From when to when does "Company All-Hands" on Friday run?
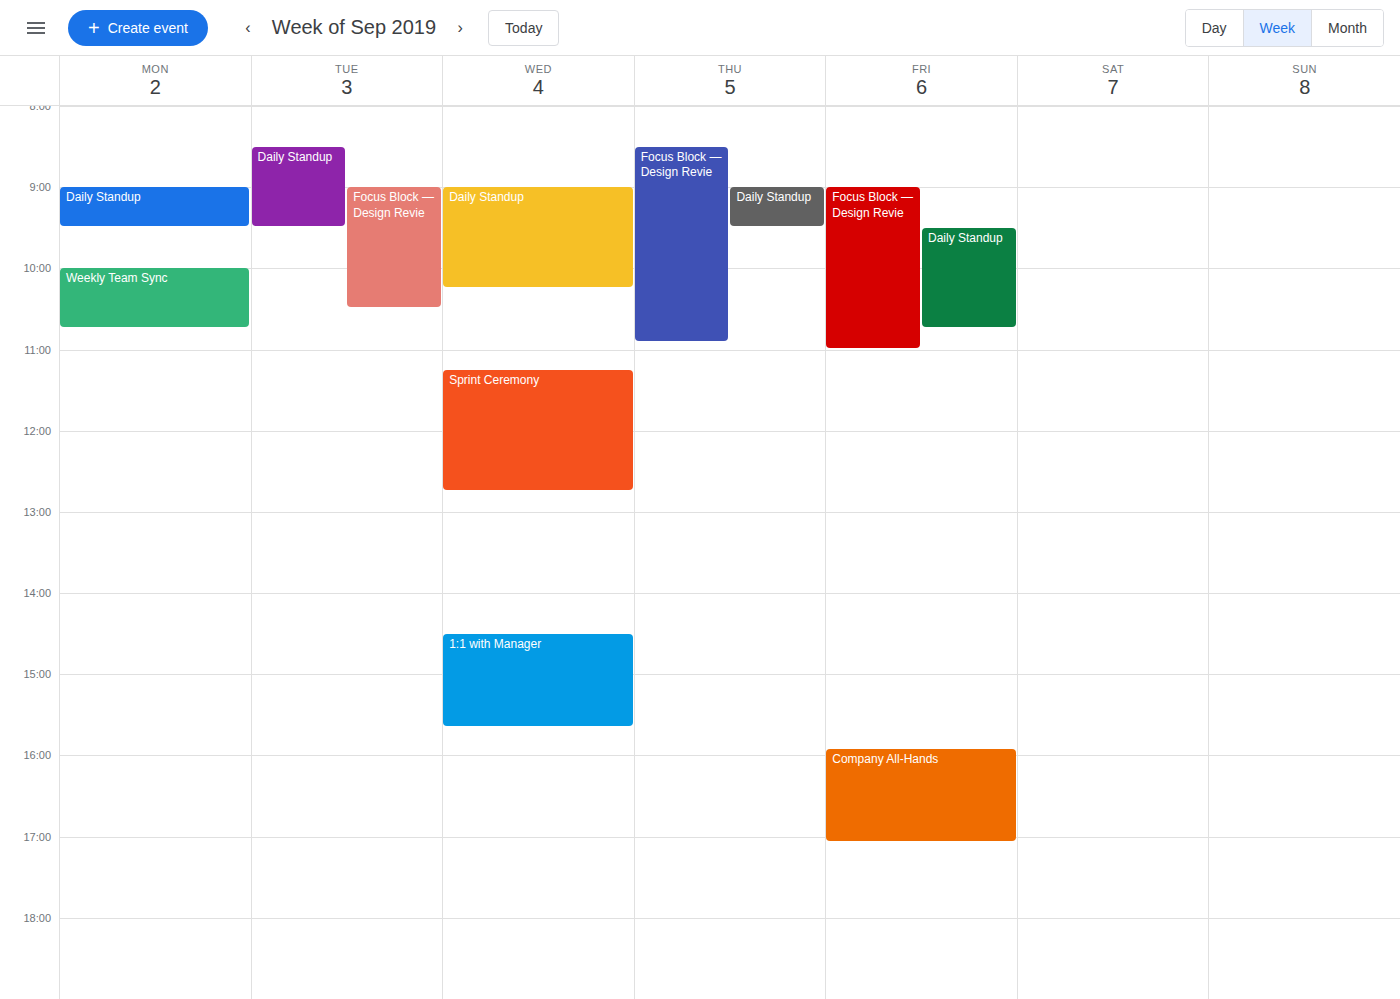
3:55 PM to 5:05 PM